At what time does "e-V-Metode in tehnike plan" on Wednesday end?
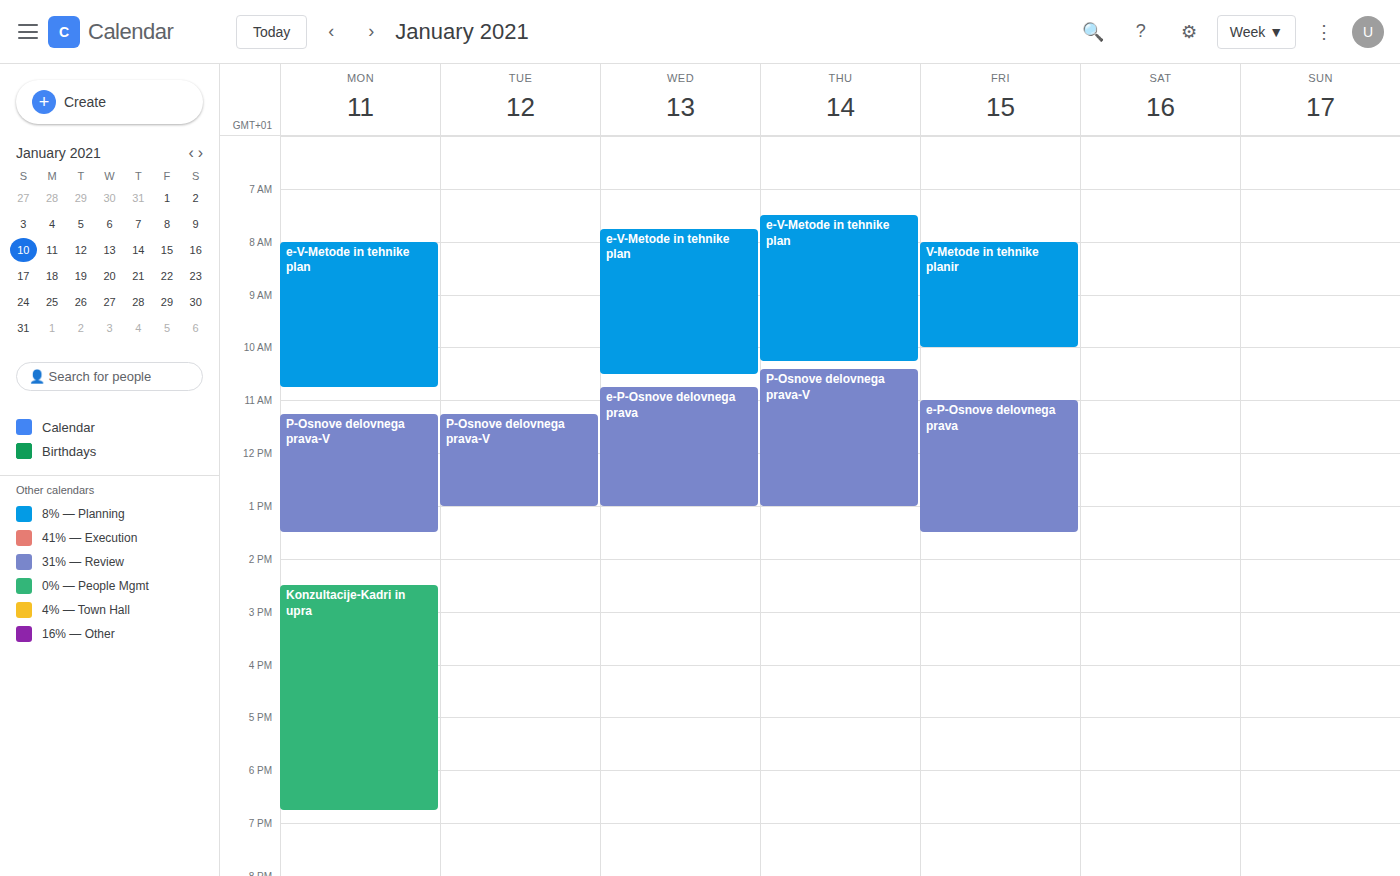
10:30 AM